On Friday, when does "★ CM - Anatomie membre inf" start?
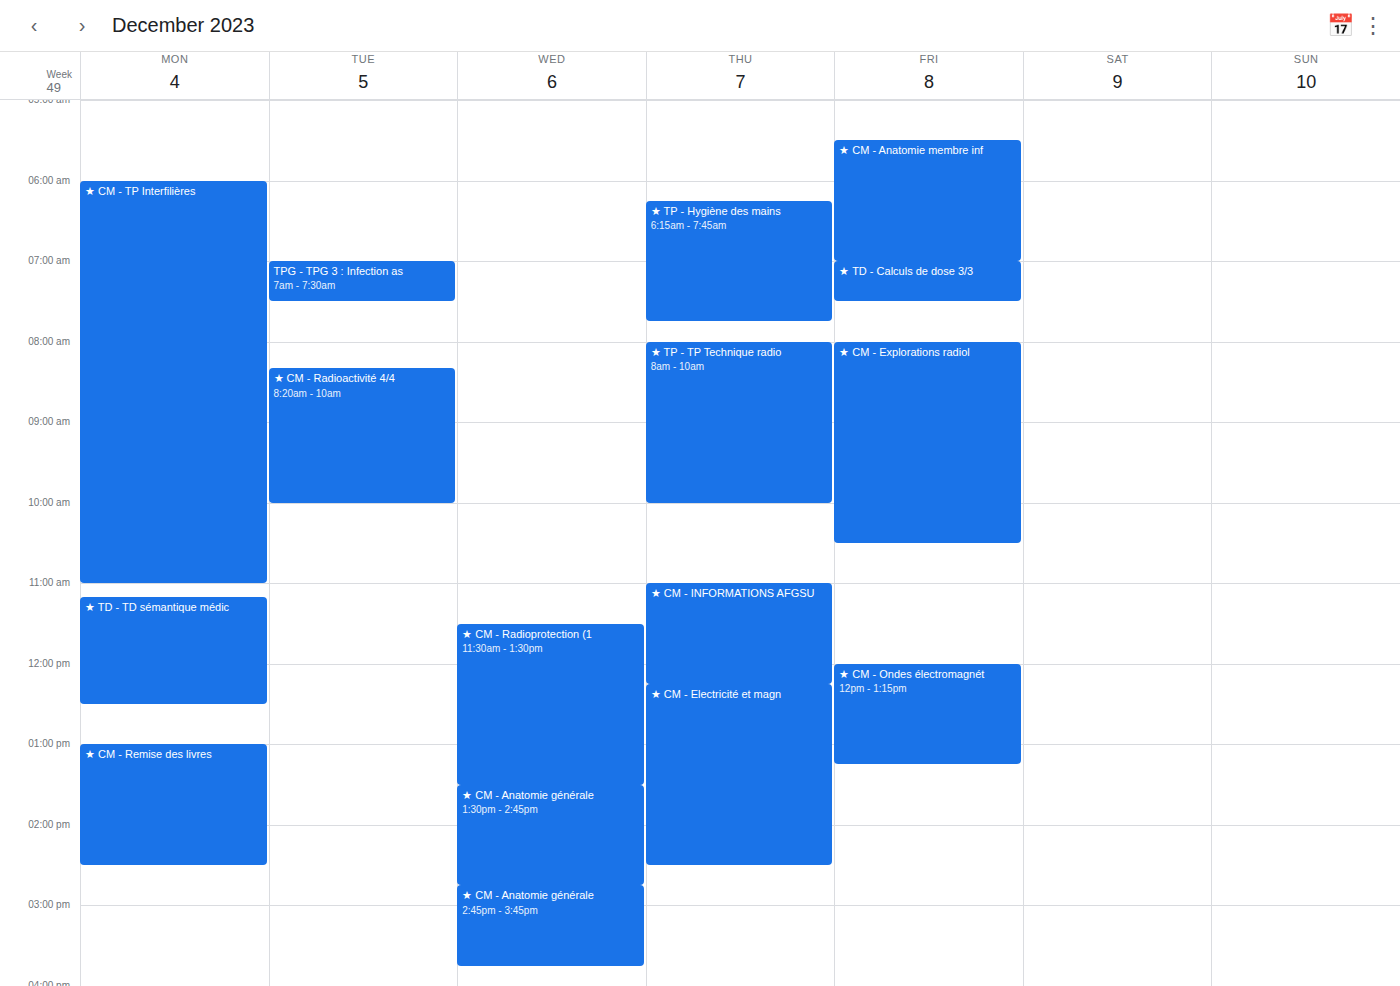
5:30 AM